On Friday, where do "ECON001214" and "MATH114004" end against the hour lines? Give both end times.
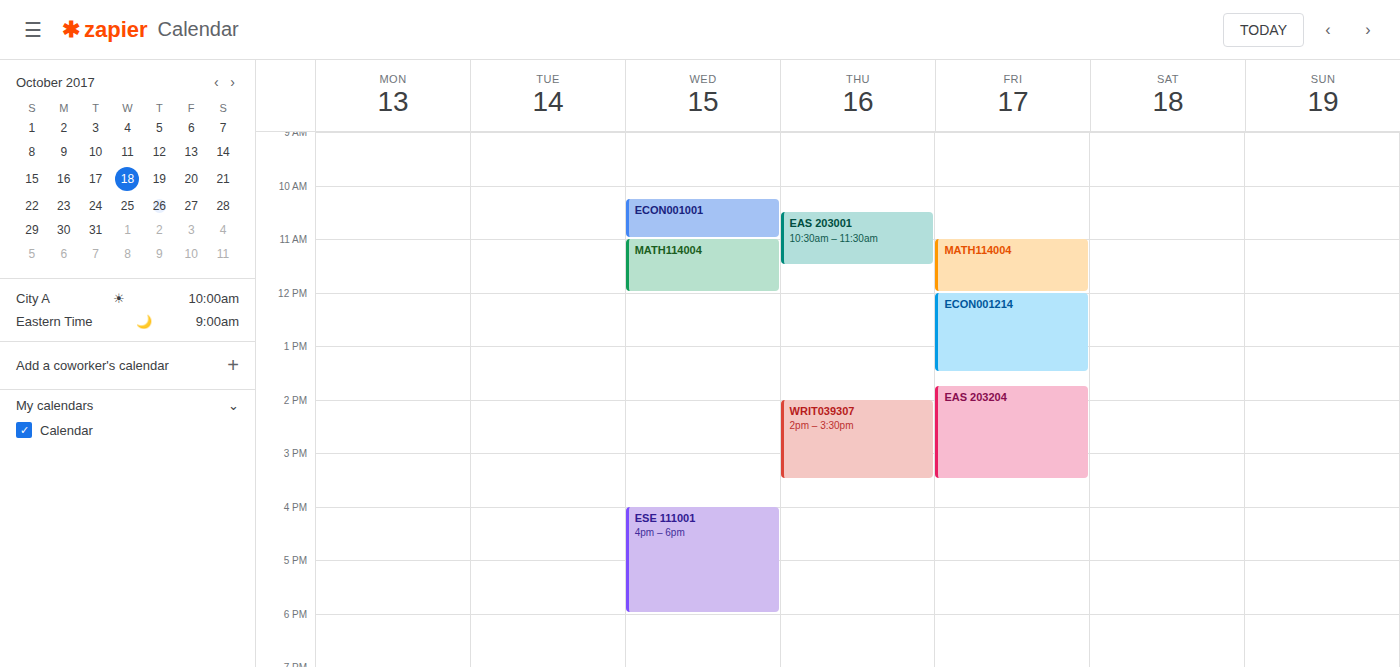
"ECON001214": 1:30 PM, halfway between the 1 PM and 2 PM lines. "MATH114004": 12:00 PM, exactly on the 12 PM line.